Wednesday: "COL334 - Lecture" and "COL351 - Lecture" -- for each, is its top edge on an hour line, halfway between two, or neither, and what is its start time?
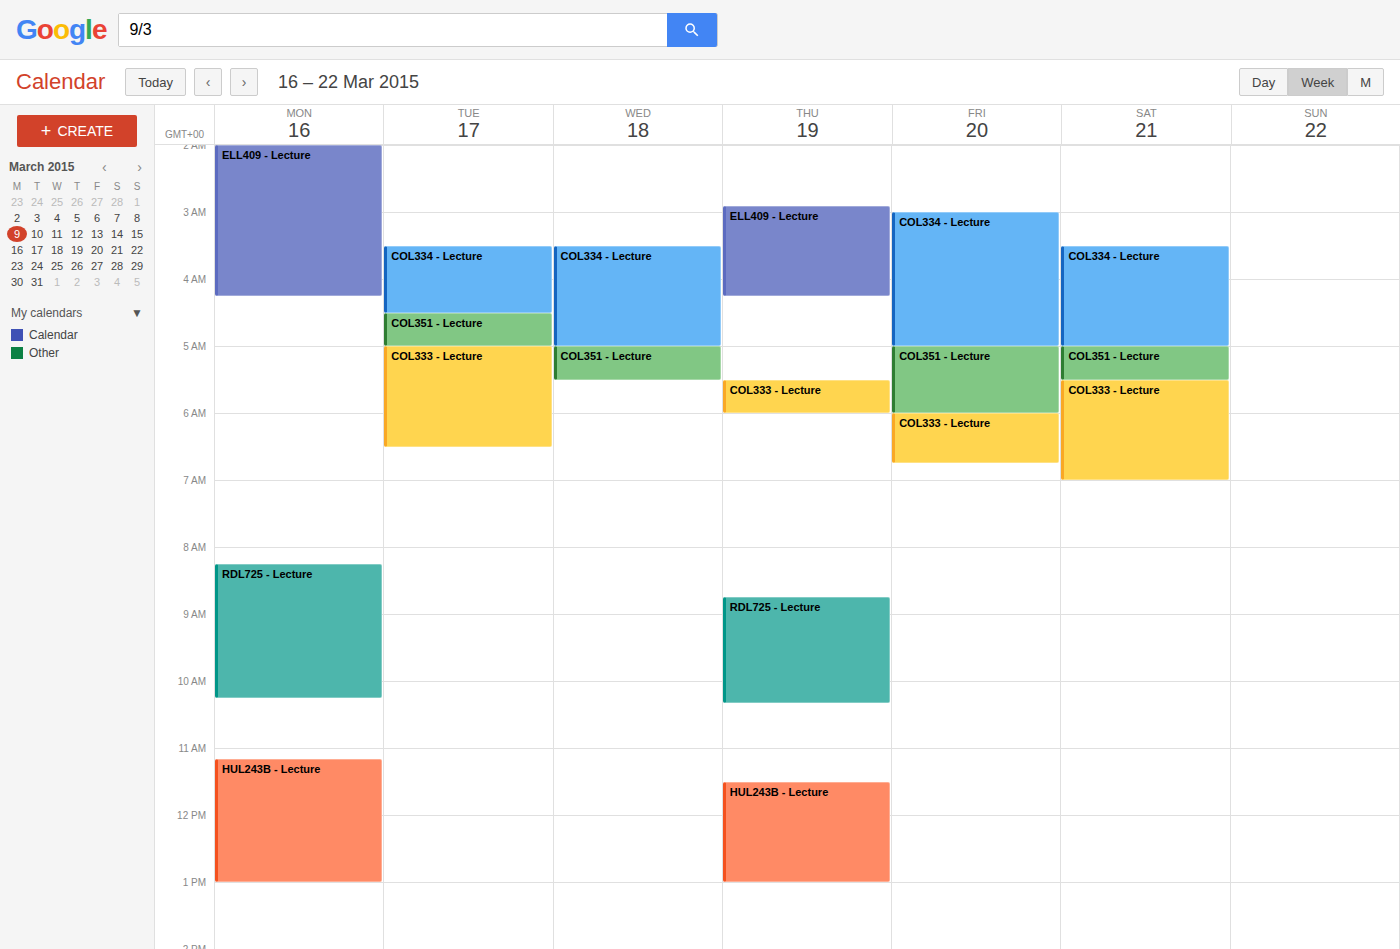
"COL334 - Lecture": 3:30 AM, halfway between the 3 AM and 4 AM lines. "COL351 - Lecture": 5:00 AM, exactly on the 5 AM line.